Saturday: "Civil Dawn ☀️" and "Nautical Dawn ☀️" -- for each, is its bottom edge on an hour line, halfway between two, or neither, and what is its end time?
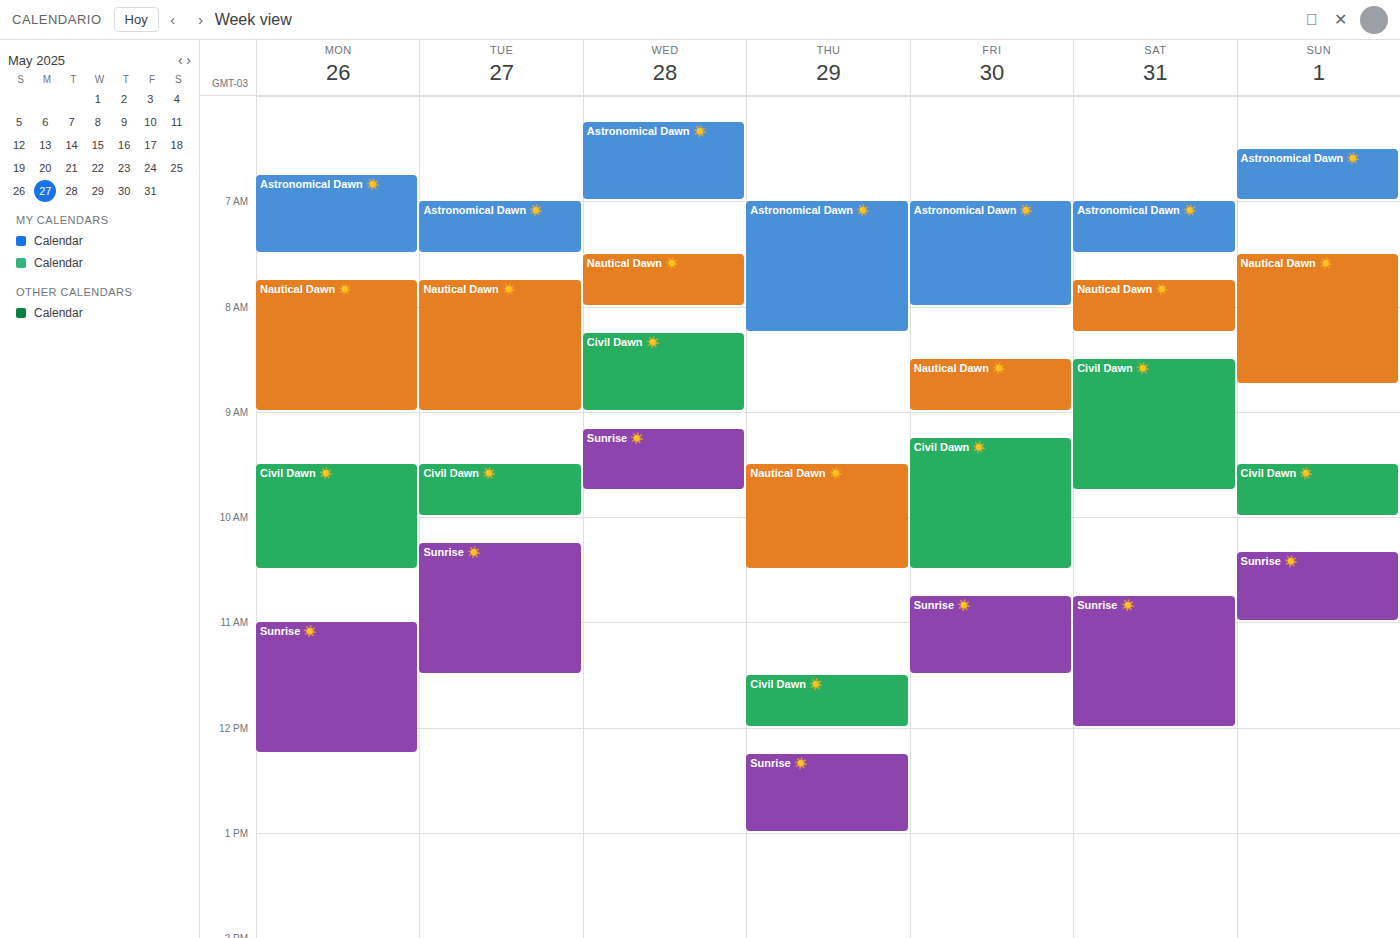
"Civil Dawn ☀️": 09:45, neither: three quarters of the way from the 09:00 line to the 10:00 line. "Nautical Dawn ☀️": 08:15, neither: a quarter of the way from the 08:00 line to the 09:00 line.